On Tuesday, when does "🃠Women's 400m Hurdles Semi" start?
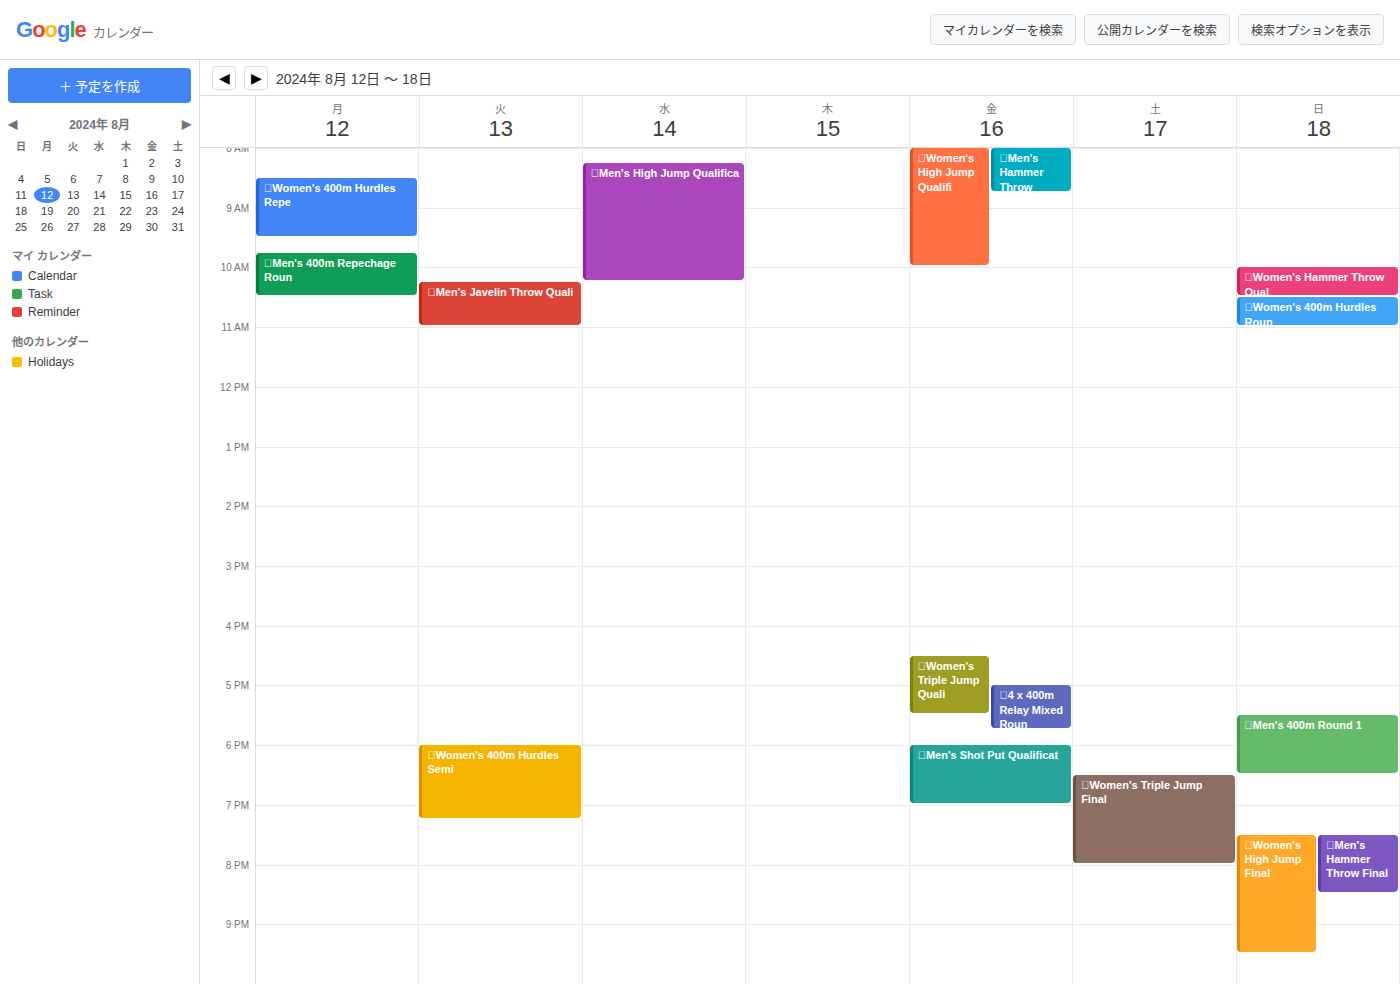
18:00